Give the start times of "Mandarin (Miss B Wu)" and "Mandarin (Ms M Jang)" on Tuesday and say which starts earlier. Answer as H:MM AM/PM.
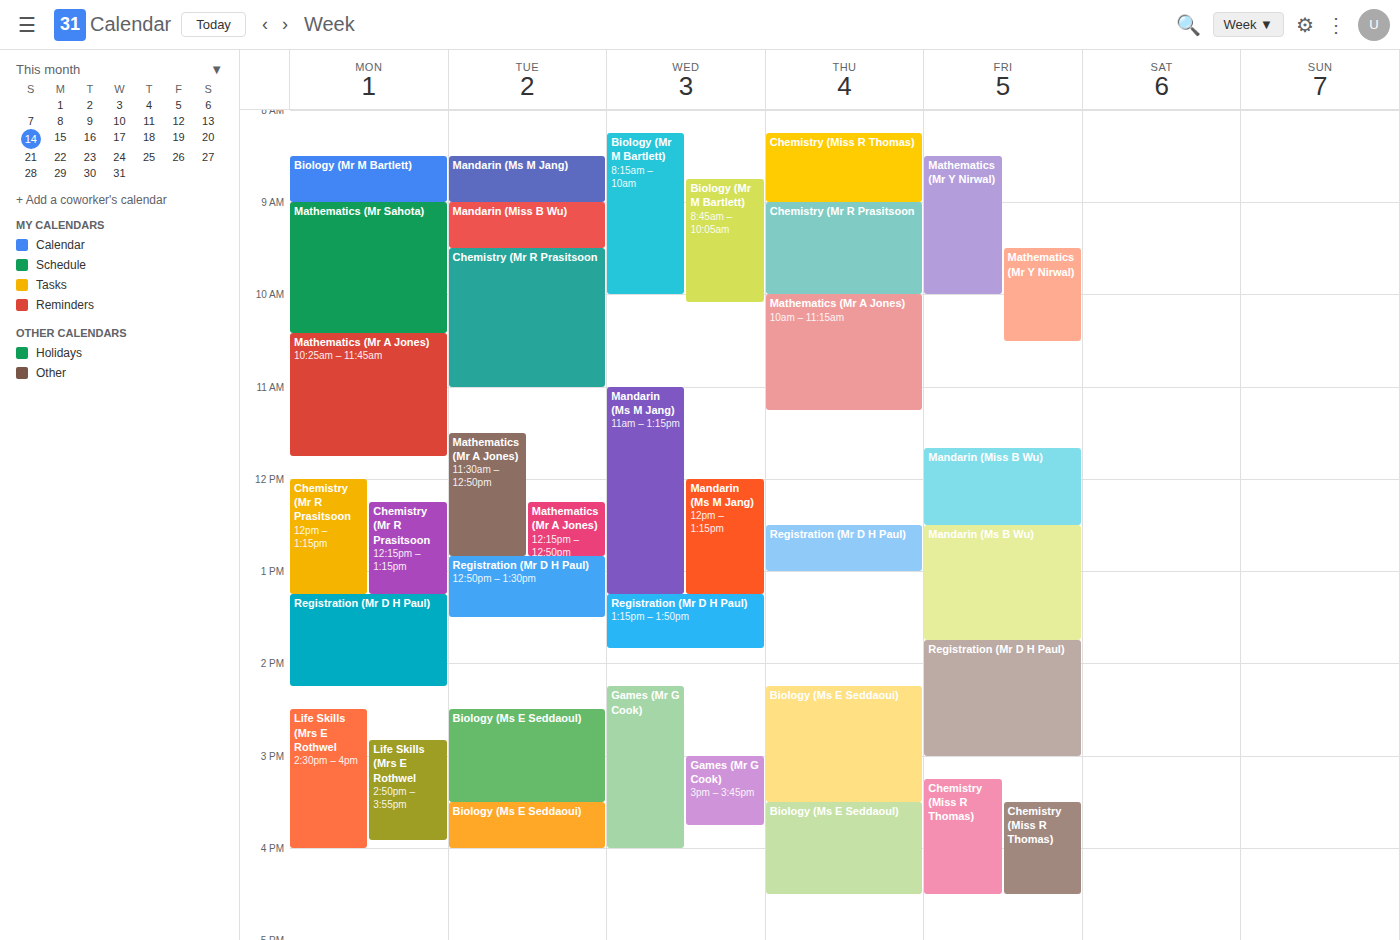
"Mandarin (Ms M Jang)" 8:30 AM; "Mandarin (Miss B Wu)" 9:00 AM.